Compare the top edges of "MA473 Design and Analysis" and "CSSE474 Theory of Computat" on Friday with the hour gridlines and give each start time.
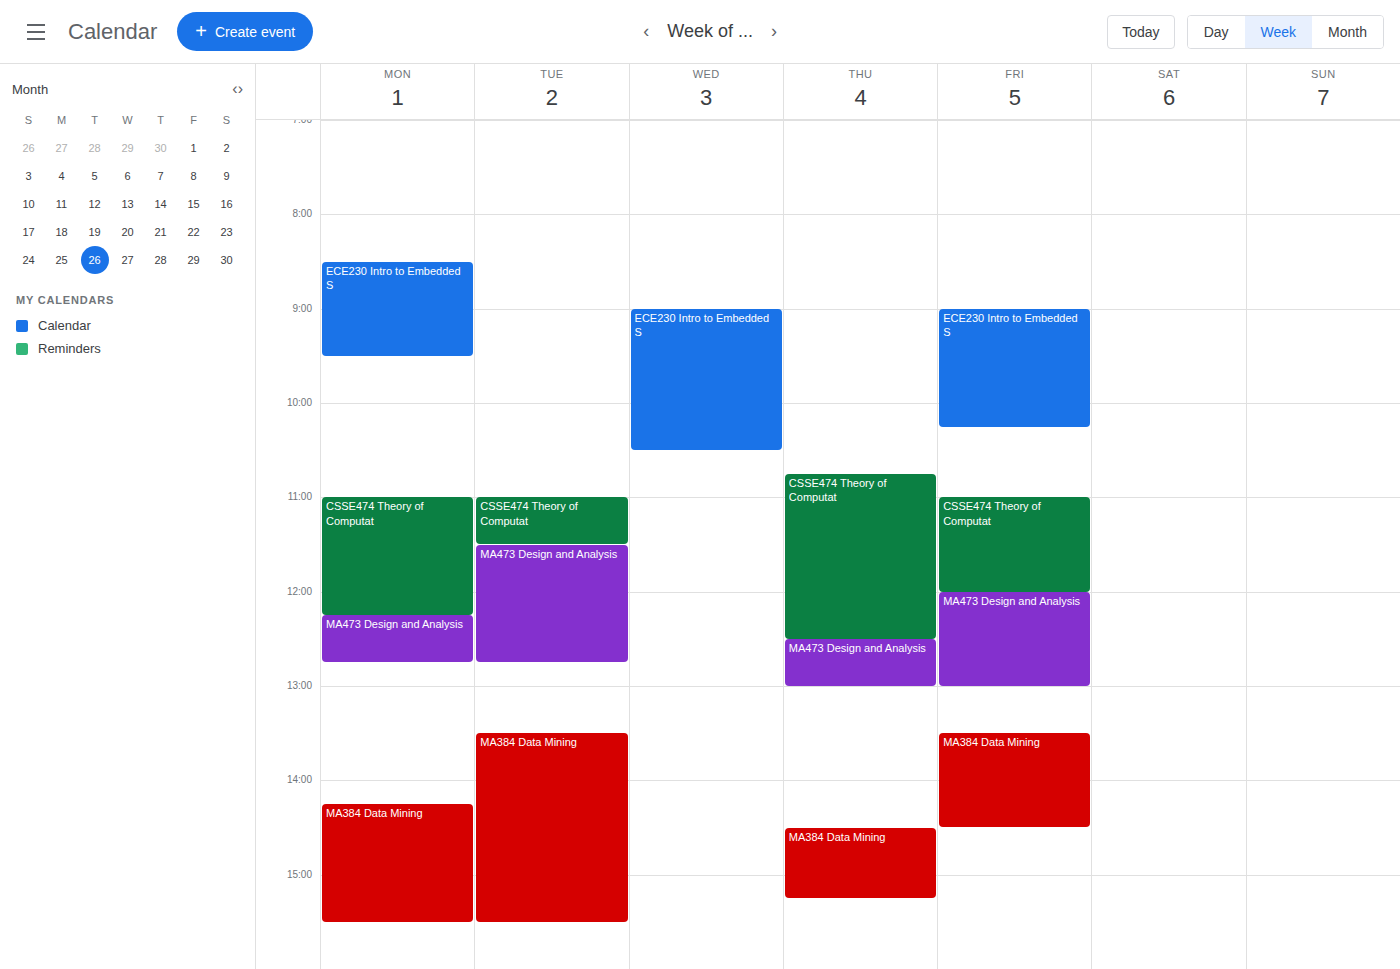
"MA473 Design and Analysis": 12:00 PM, exactly on the 12 PM line. "CSSE474 Theory of Computat": 11:00 AM, exactly on the 11 AM line.